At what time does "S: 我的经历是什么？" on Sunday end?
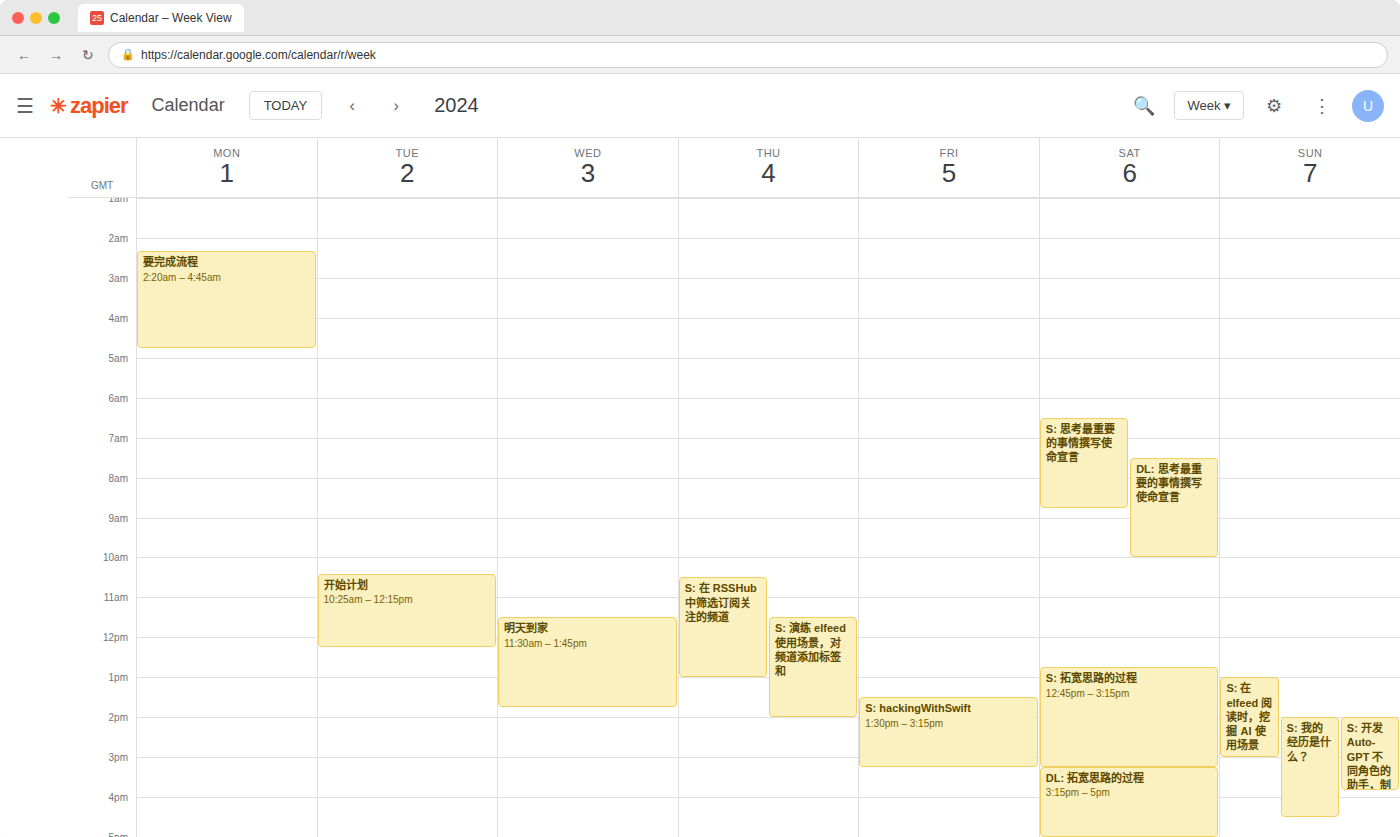
4:30 PM